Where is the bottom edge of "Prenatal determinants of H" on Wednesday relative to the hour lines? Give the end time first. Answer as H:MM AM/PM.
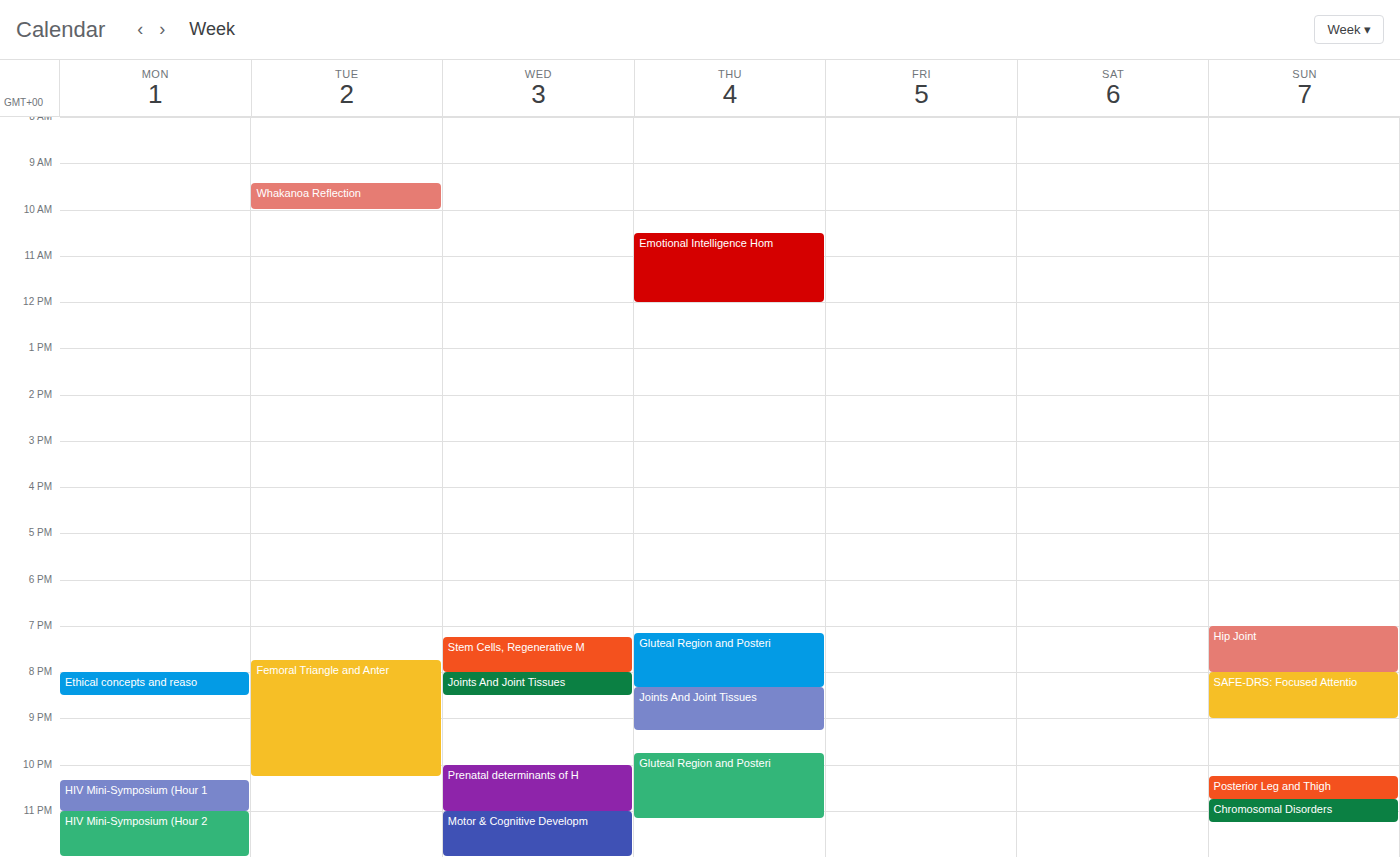
11:00 PM -- exactly on the 11 PM line.